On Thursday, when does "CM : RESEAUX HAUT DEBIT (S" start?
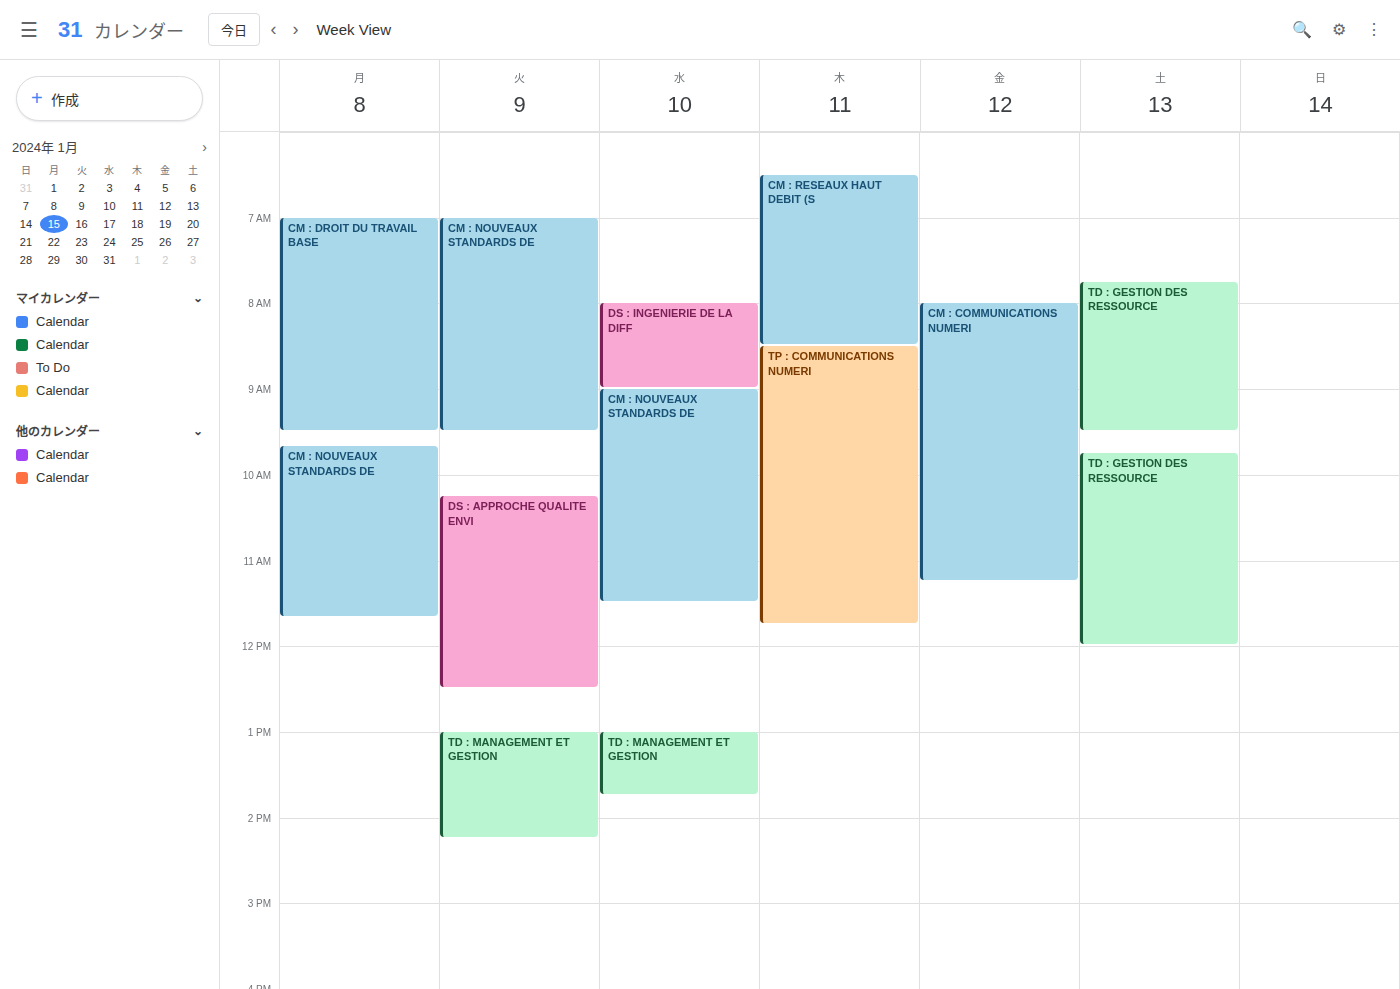
6:30 AM